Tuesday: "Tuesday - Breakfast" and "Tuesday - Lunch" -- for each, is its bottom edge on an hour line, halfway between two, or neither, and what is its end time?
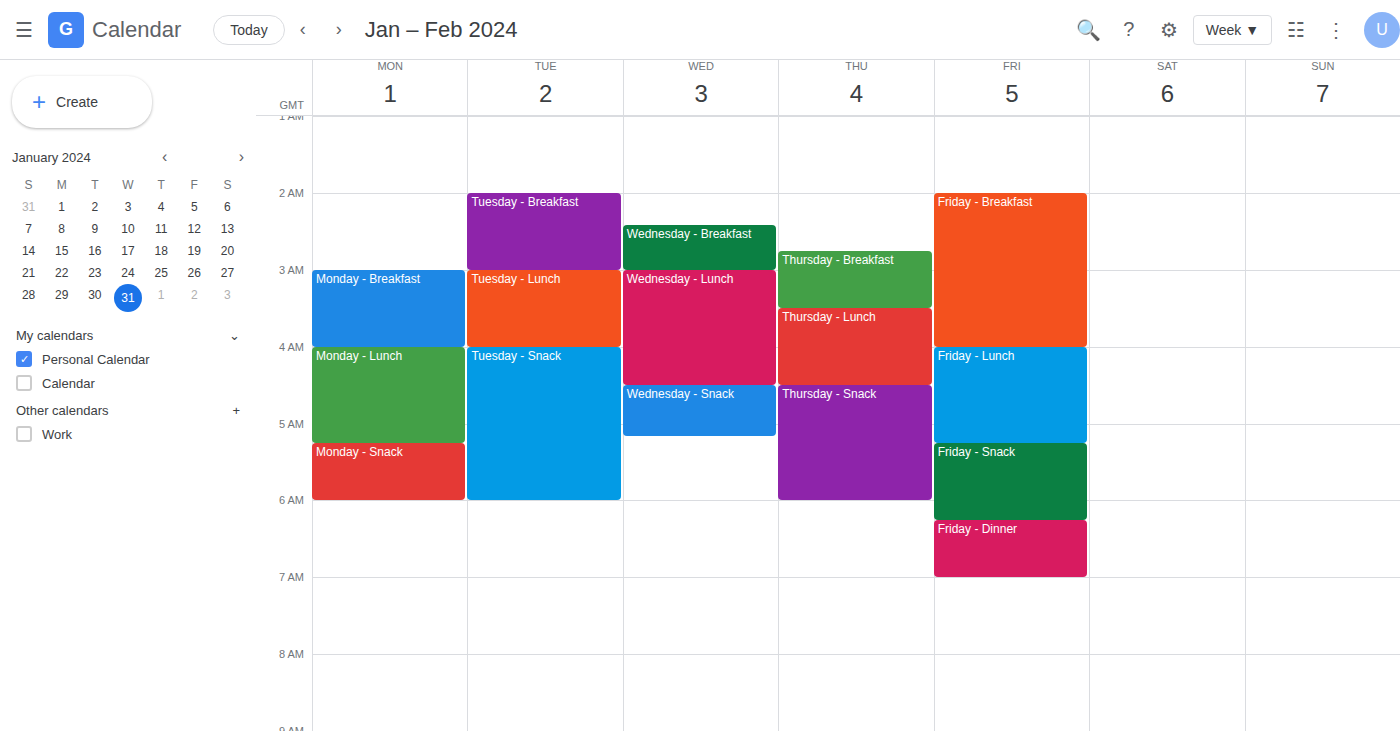
"Tuesday - Breakfast": 3:00 AM, exactly on the 3 AM line. "Tuesday - Lunch": 4:00 AM, exactly on the 4 AM line.